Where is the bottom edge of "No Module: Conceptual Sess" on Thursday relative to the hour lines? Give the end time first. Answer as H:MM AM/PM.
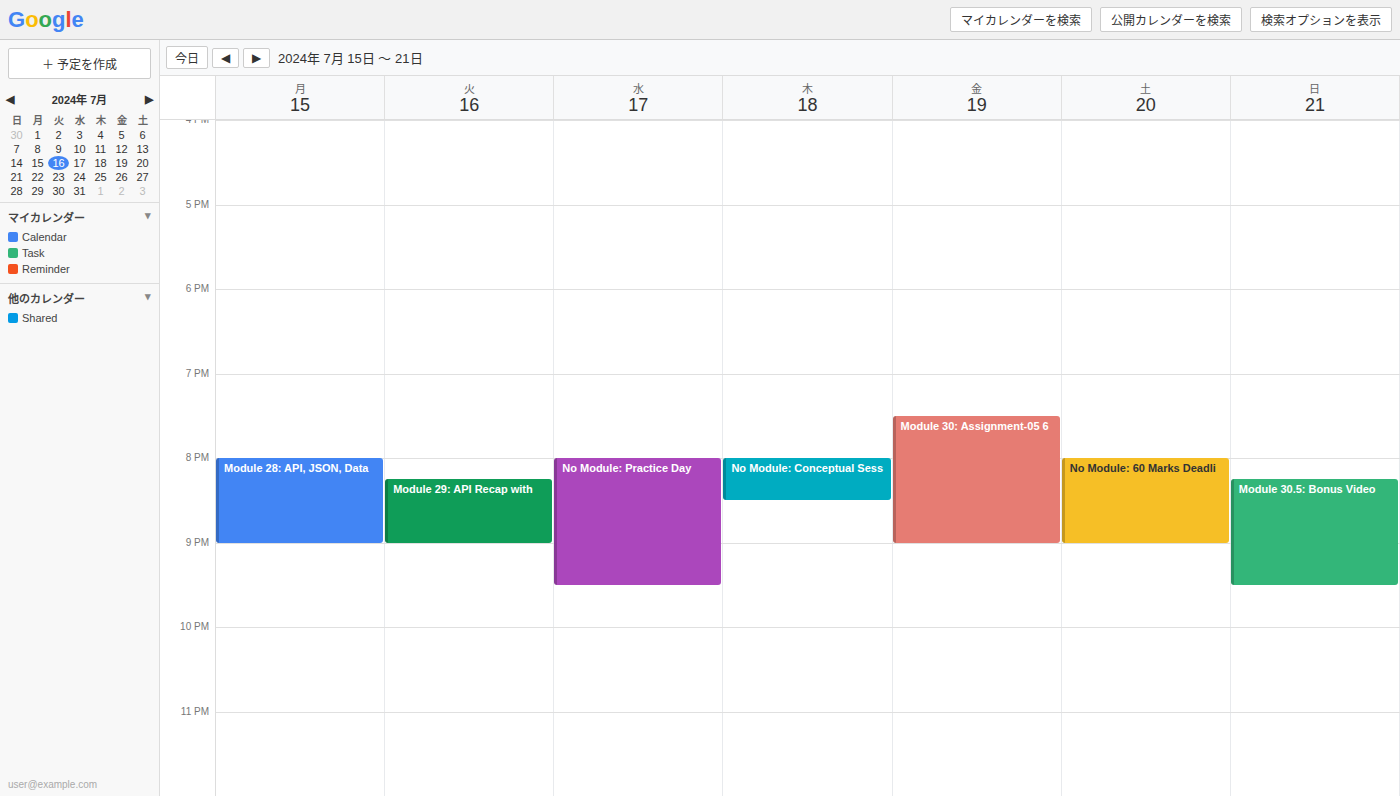
8:30 PM -- halfway between the 8 PM and 9 PM lines.